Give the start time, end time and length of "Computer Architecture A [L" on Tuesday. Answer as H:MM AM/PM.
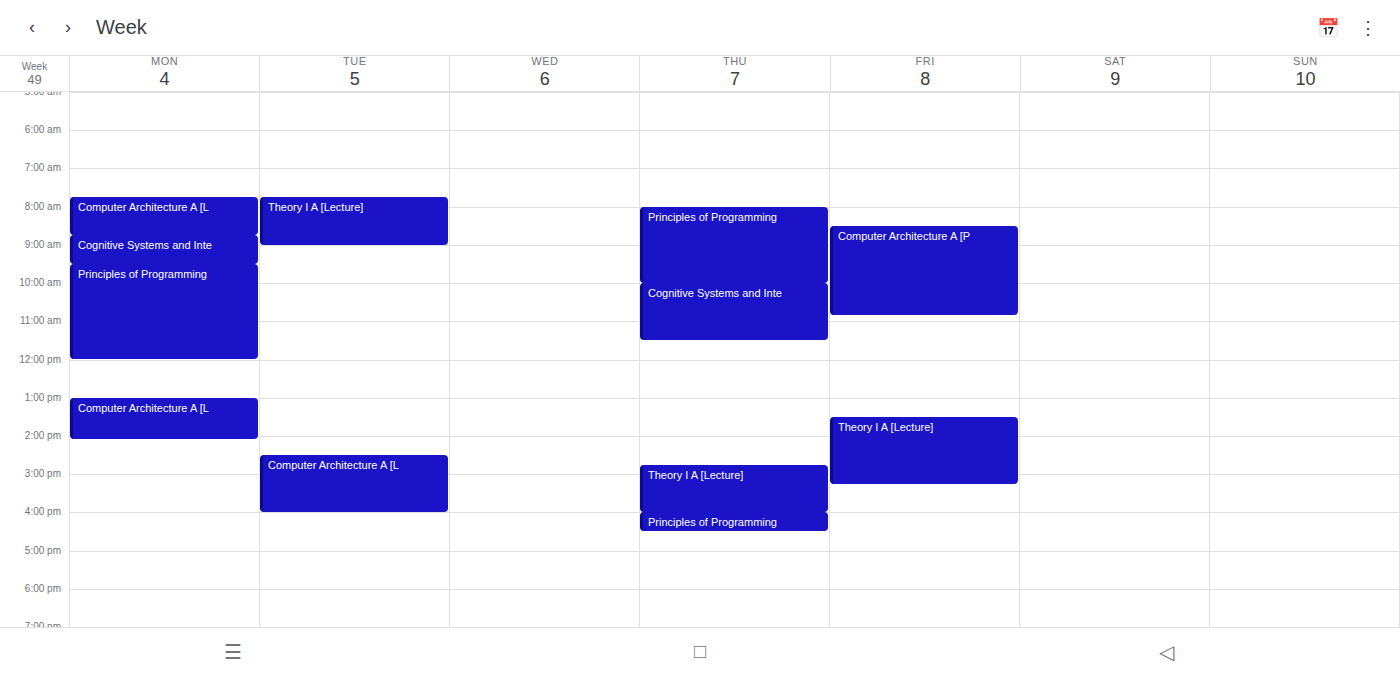
2:30 PM to 4:00 PM, 1 hour 30 minutes